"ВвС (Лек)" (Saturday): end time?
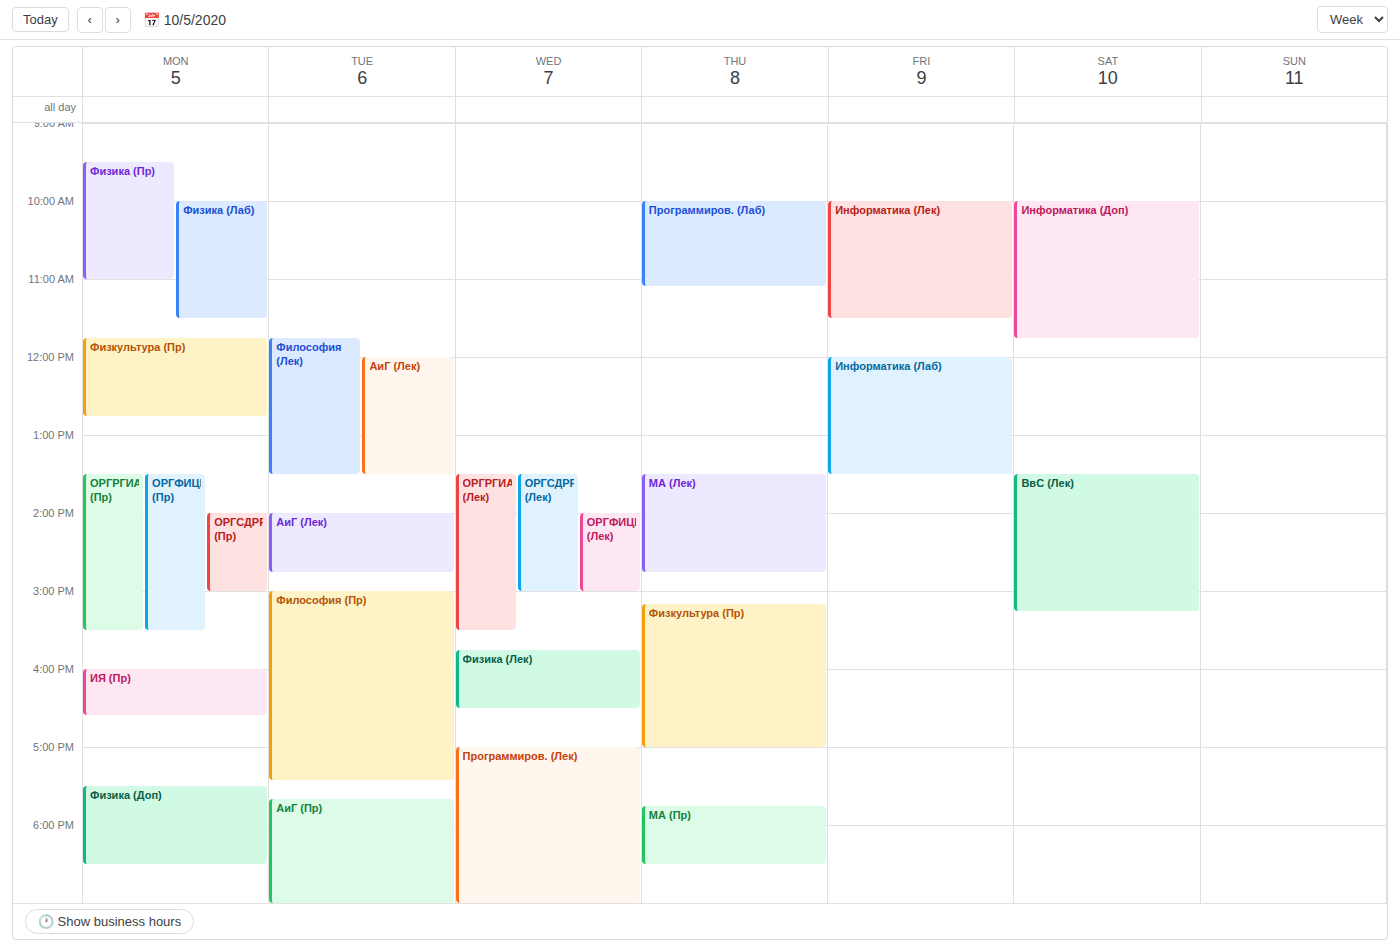
3:15 PM